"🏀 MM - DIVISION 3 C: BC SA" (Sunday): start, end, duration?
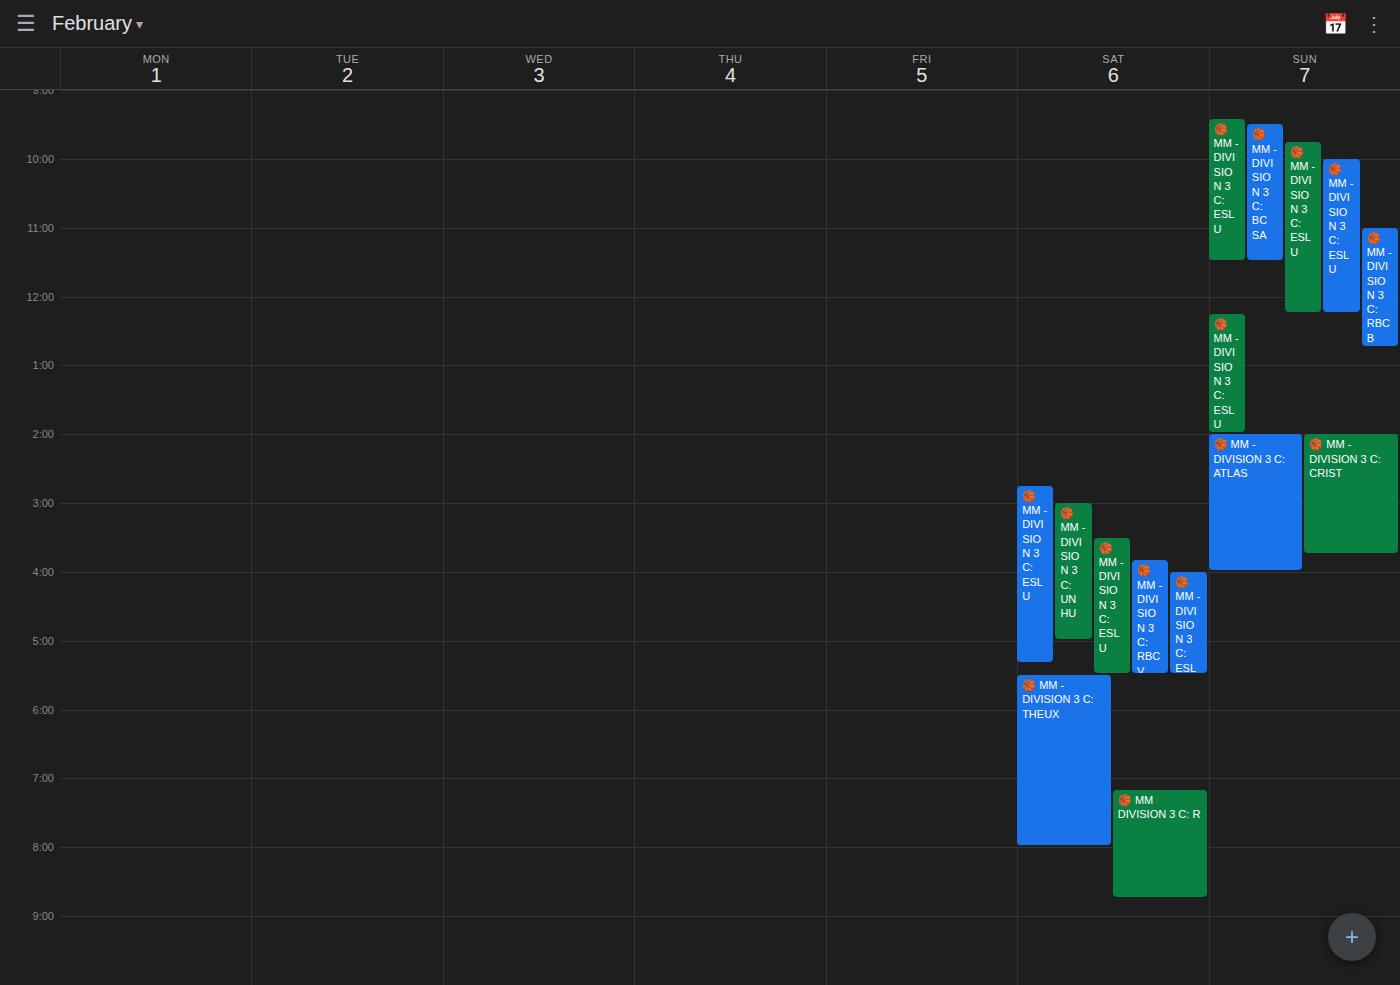
09:30 to 11:30, 2 hours